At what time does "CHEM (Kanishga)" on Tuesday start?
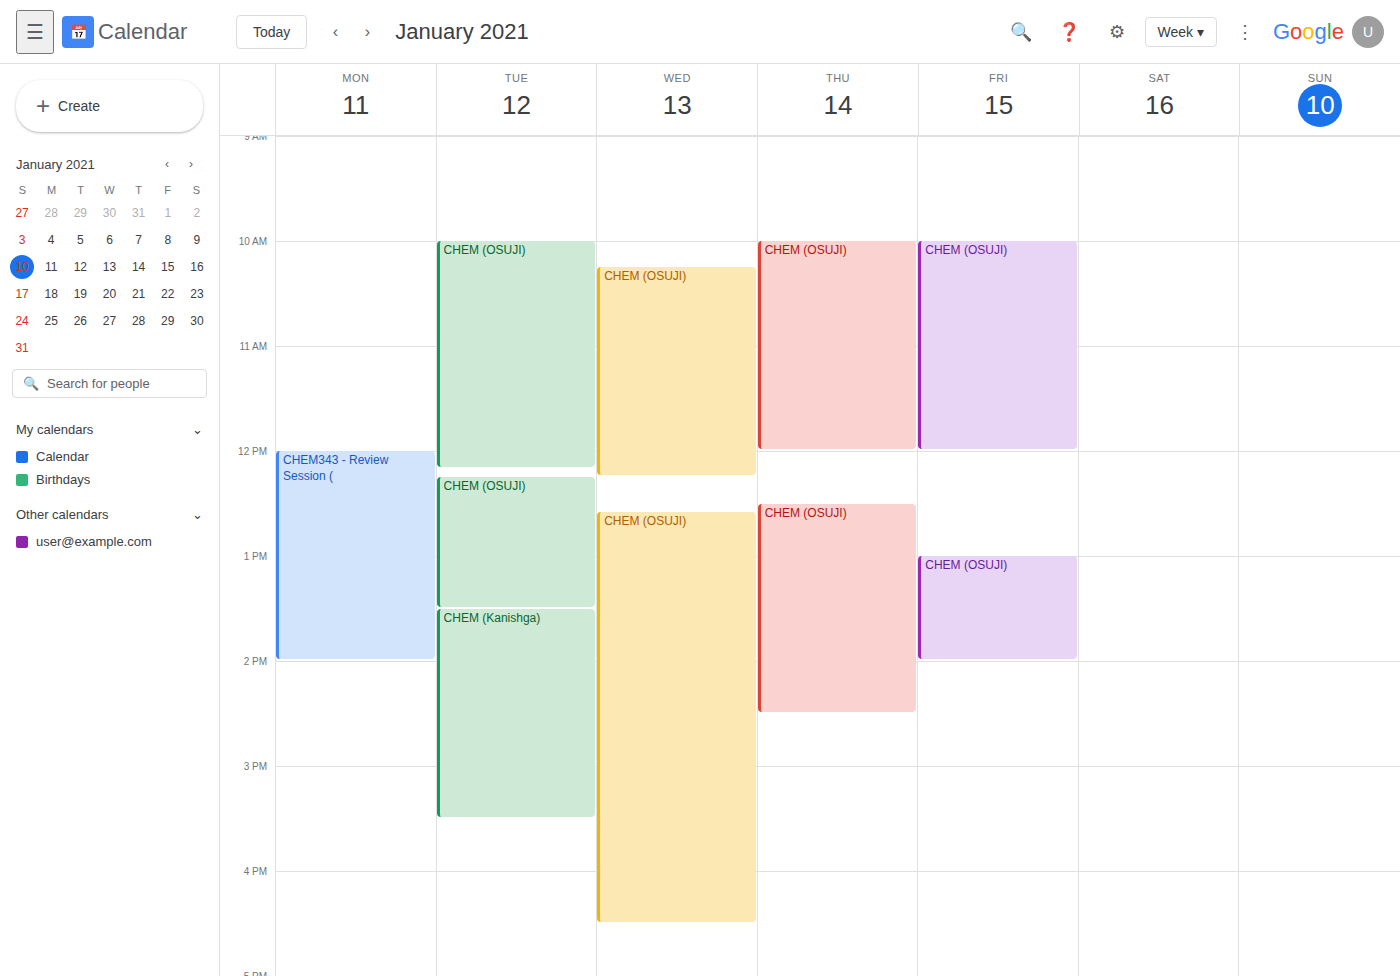
1:30 PM